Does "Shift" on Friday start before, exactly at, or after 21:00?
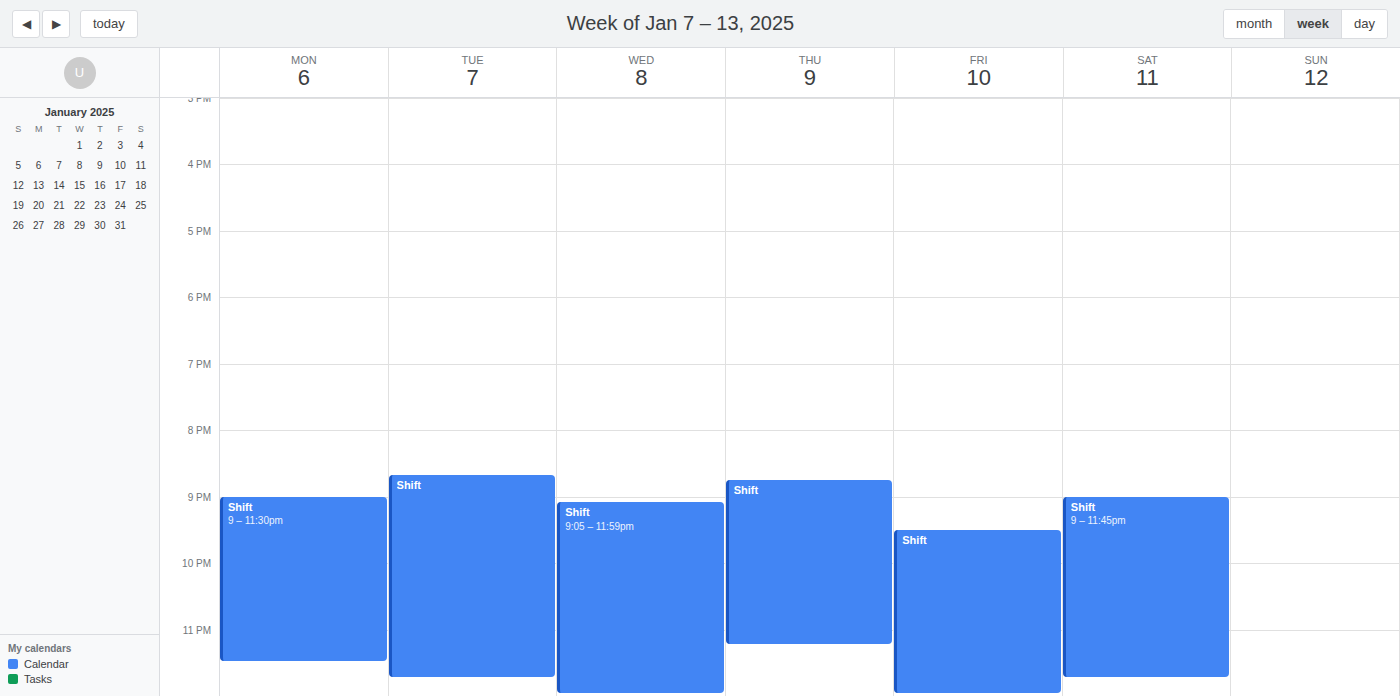
21:30 -- after 21:00, 30 minutes below the 21:00 line.